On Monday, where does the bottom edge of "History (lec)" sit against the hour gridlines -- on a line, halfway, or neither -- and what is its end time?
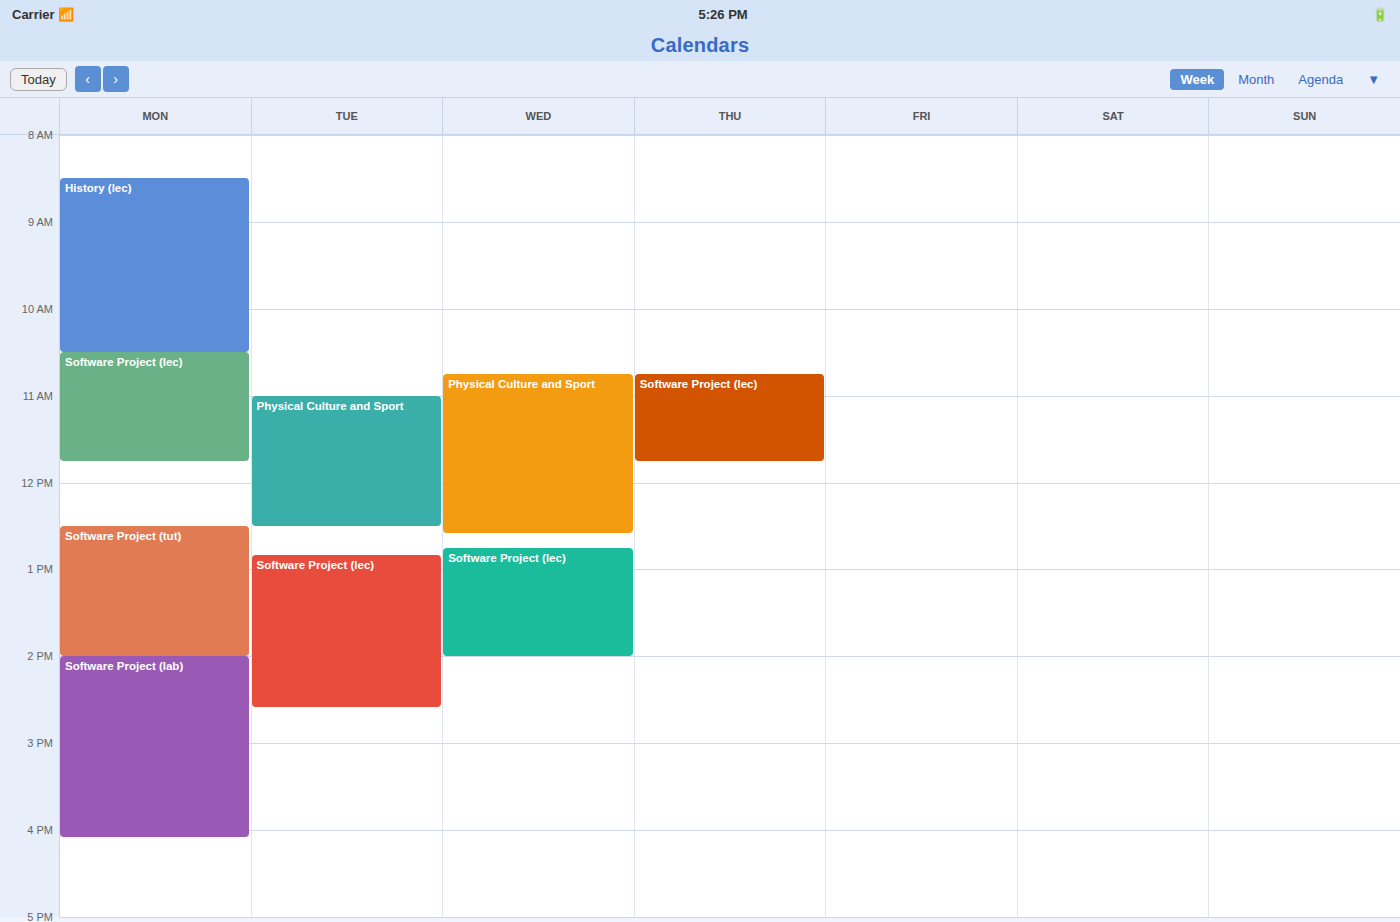
10:30 AM -- halfway between the 10 AM and 11 AM lines.